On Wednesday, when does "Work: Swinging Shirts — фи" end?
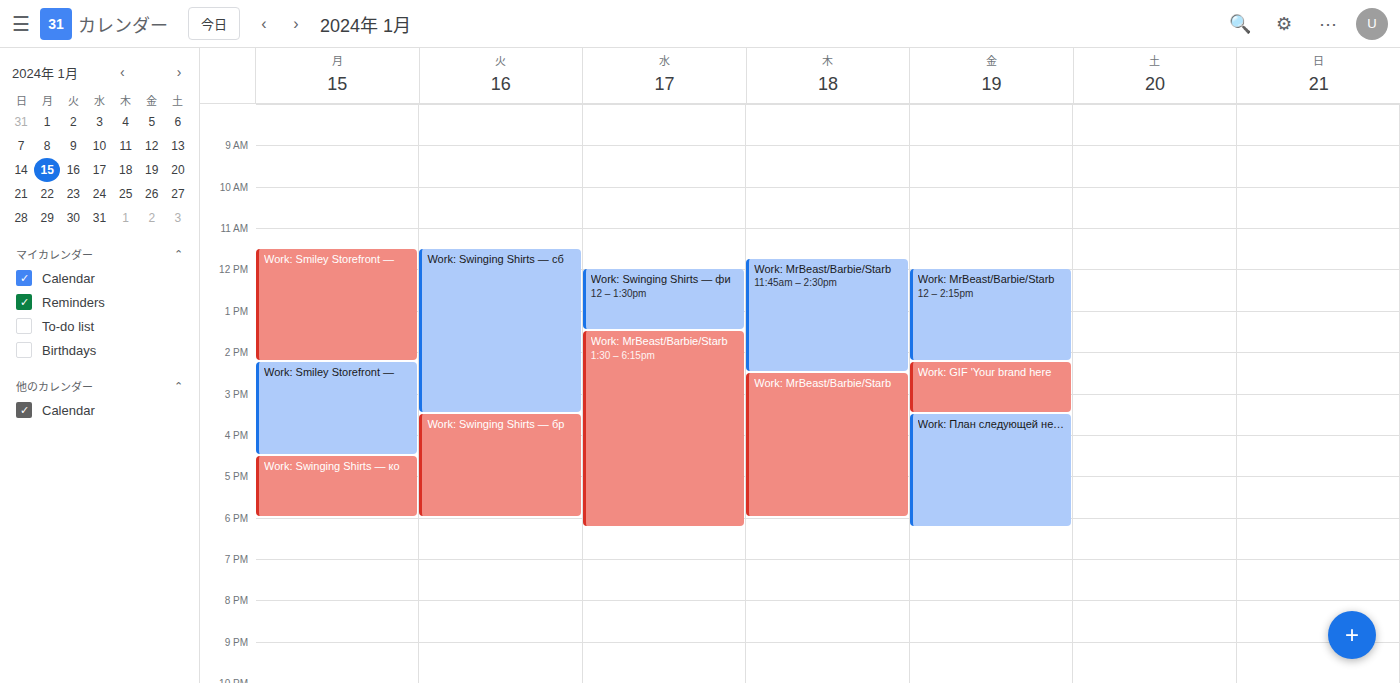
1:30 PM